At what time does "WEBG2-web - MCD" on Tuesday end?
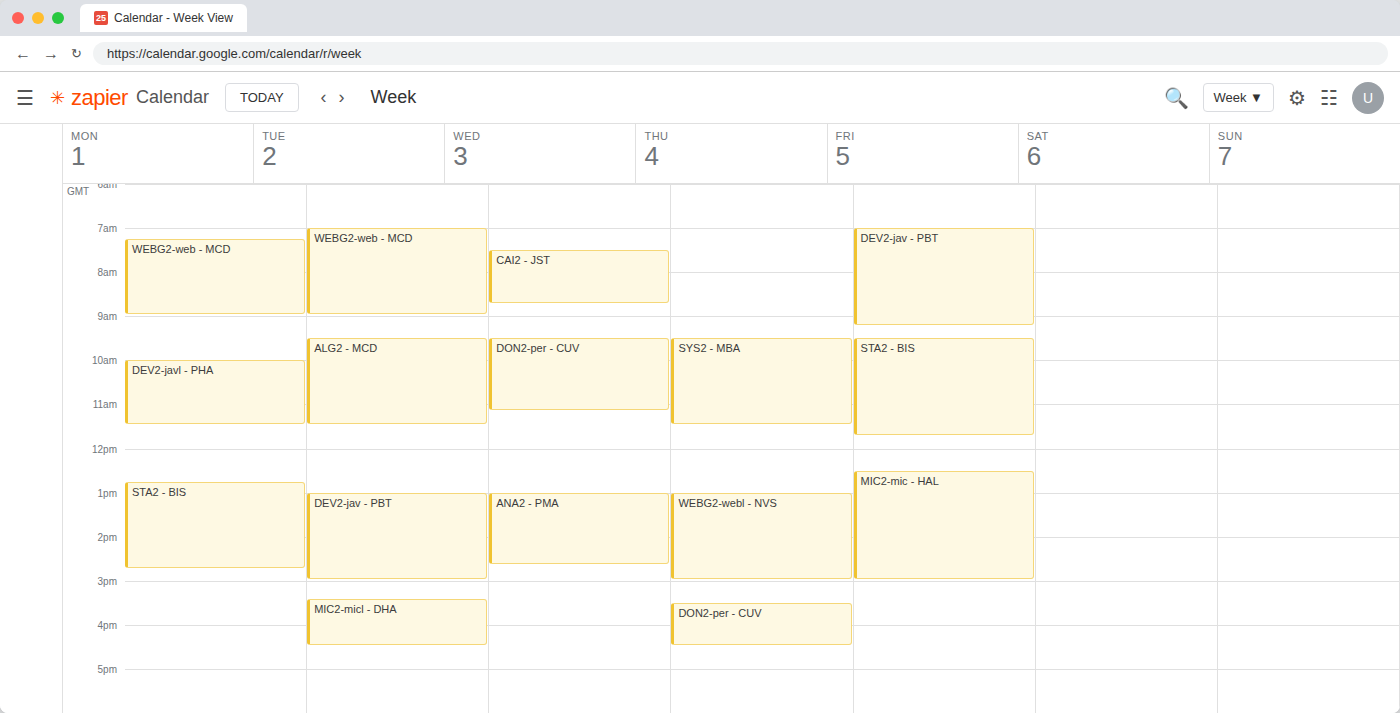
9:00 AM